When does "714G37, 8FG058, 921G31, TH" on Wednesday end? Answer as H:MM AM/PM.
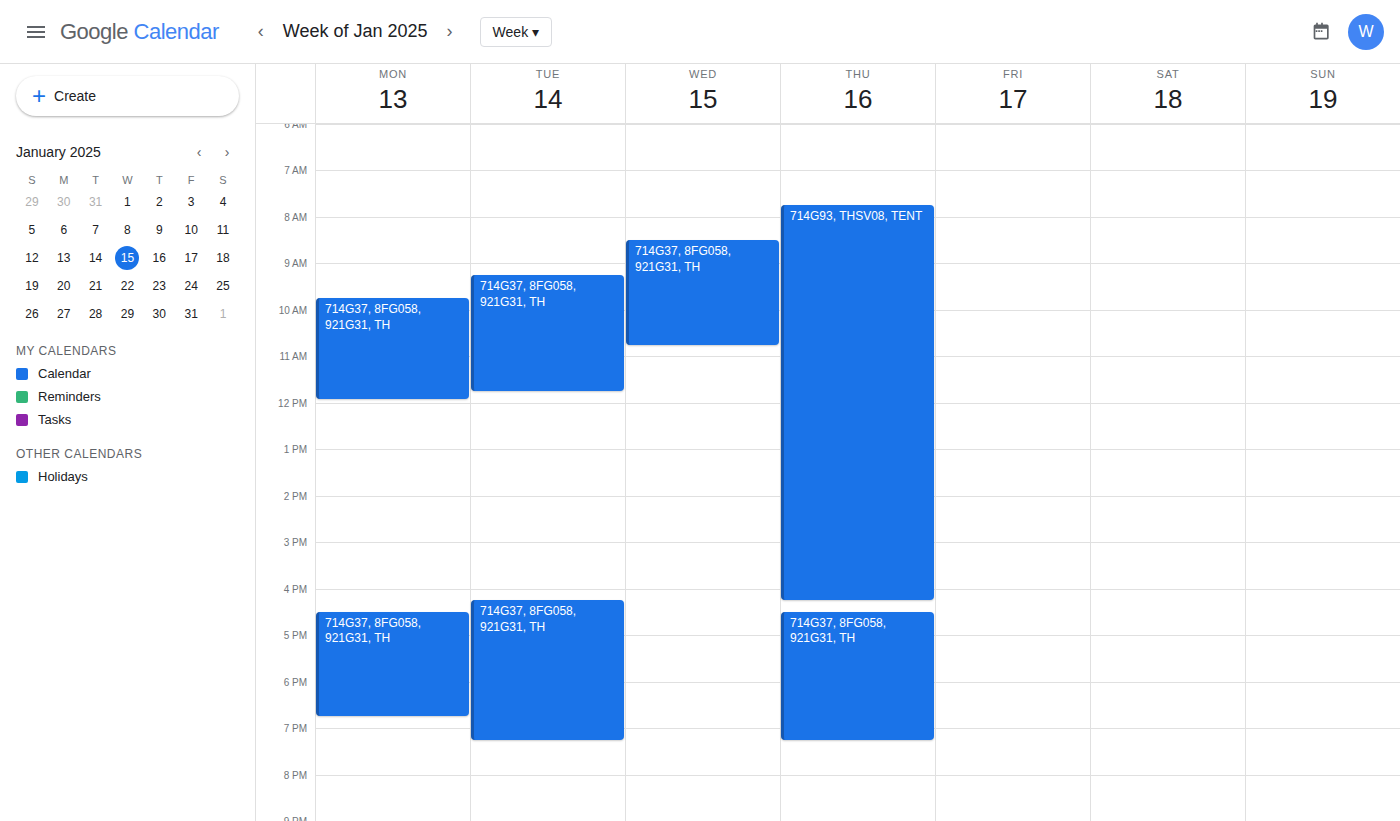
10:45 AM